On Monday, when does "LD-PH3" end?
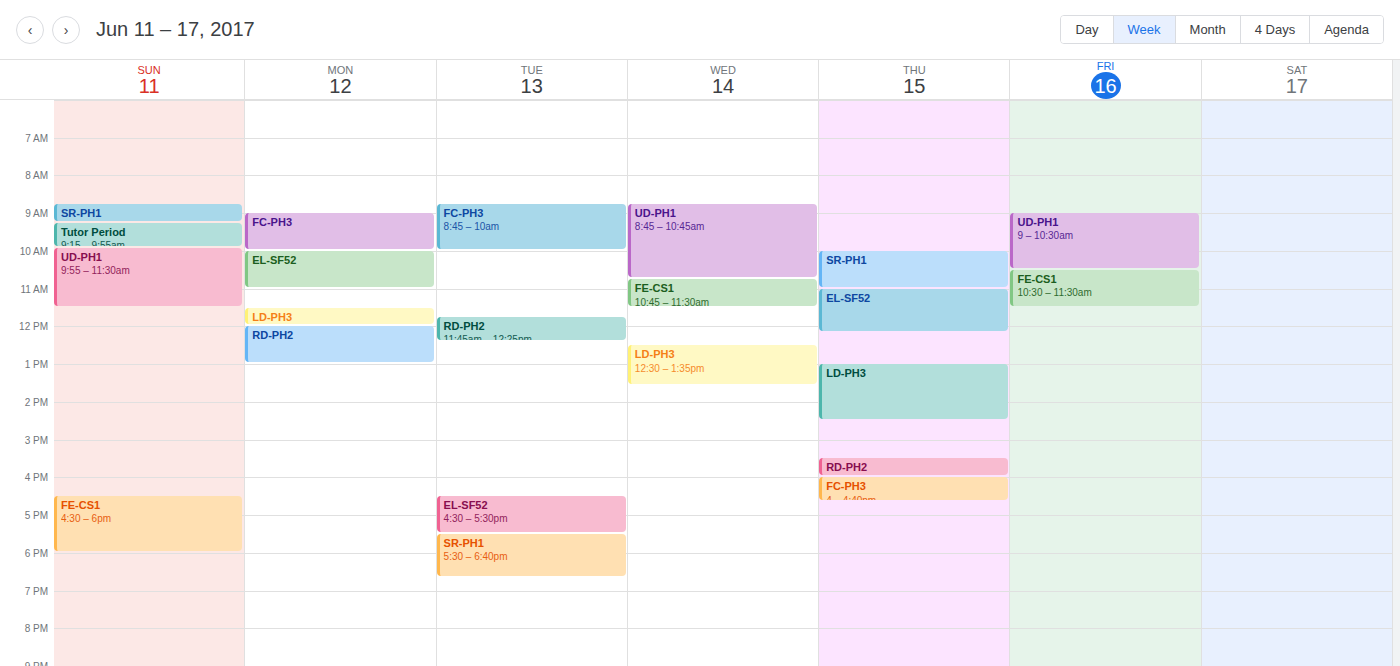
12:00 PM